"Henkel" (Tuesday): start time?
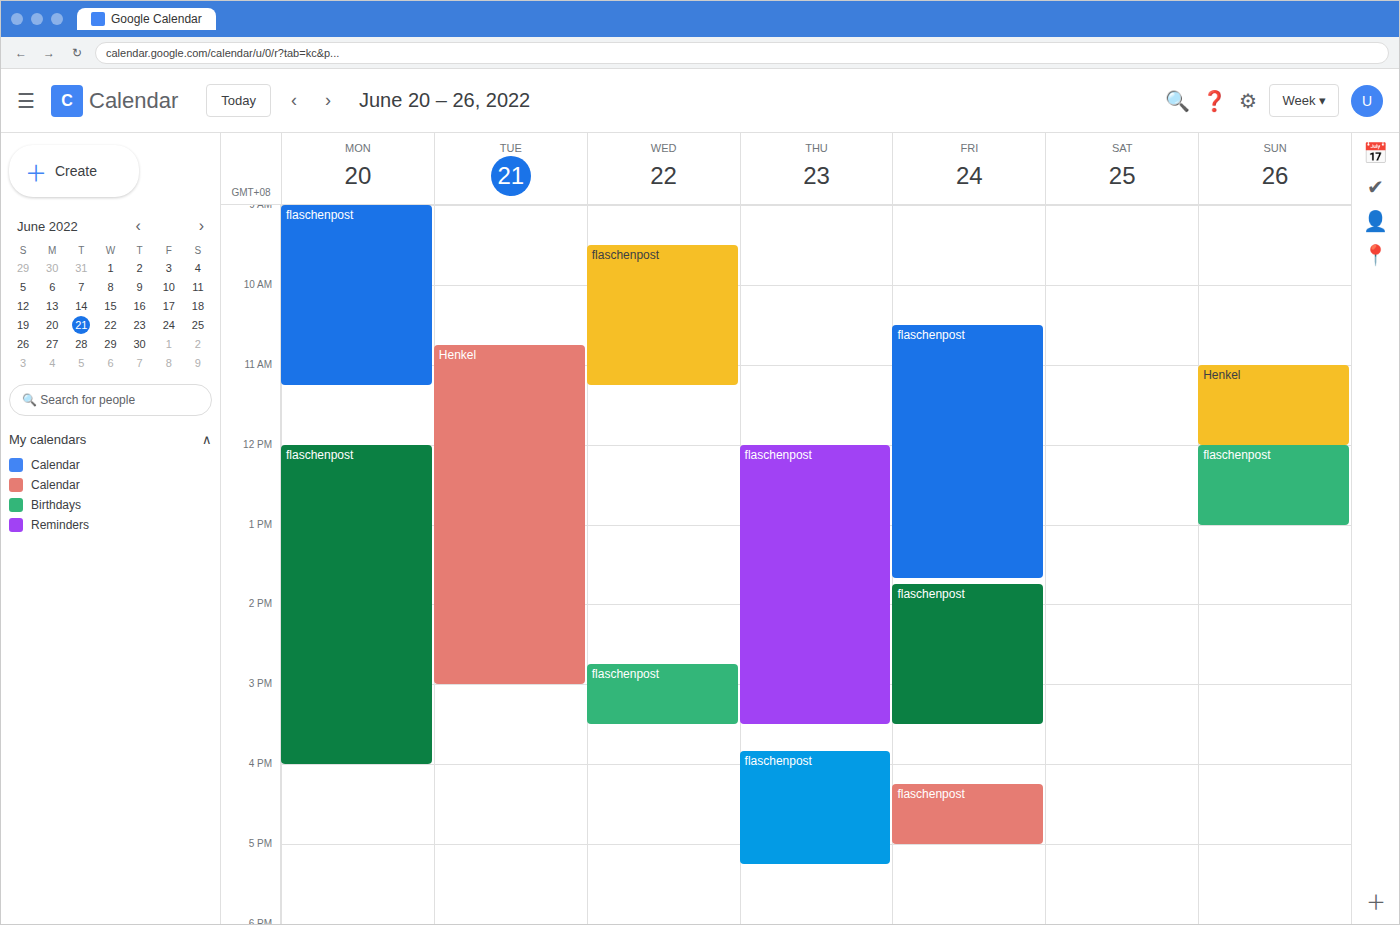
10:45